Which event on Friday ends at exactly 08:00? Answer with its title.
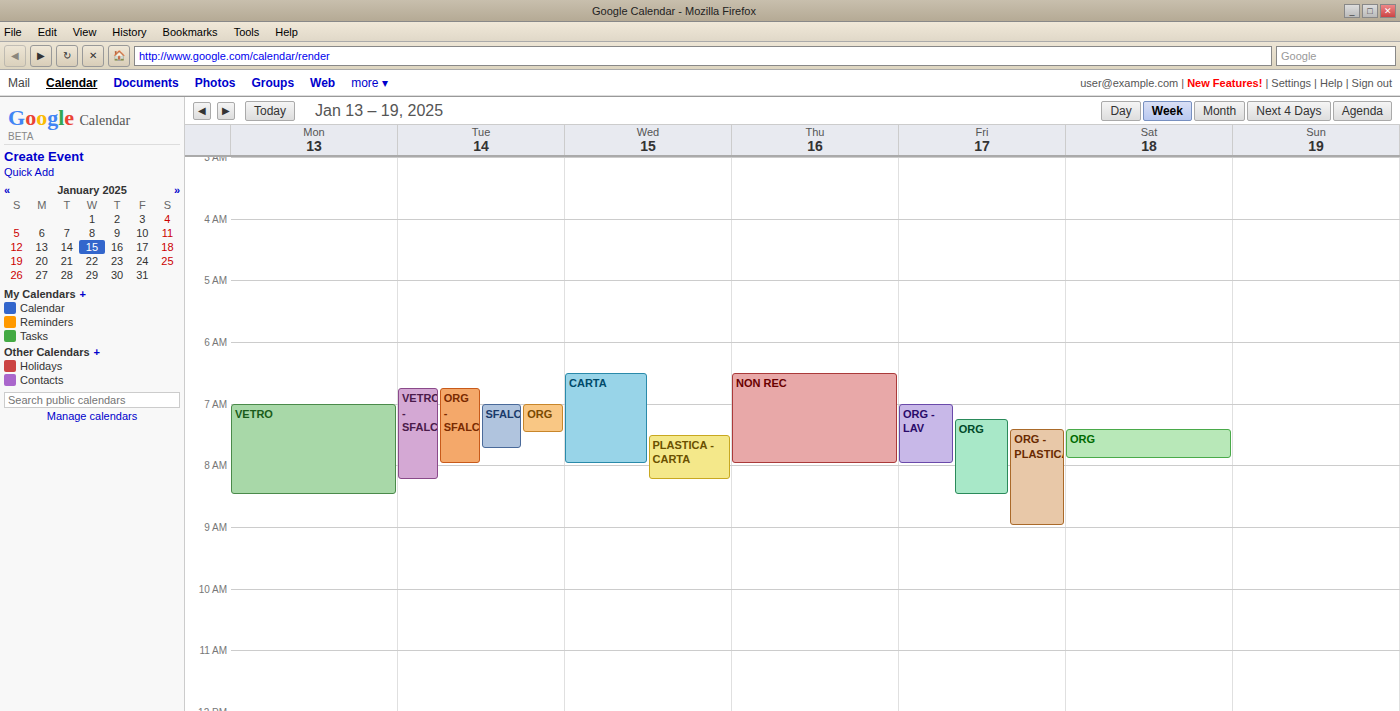
"ORG - LAV"